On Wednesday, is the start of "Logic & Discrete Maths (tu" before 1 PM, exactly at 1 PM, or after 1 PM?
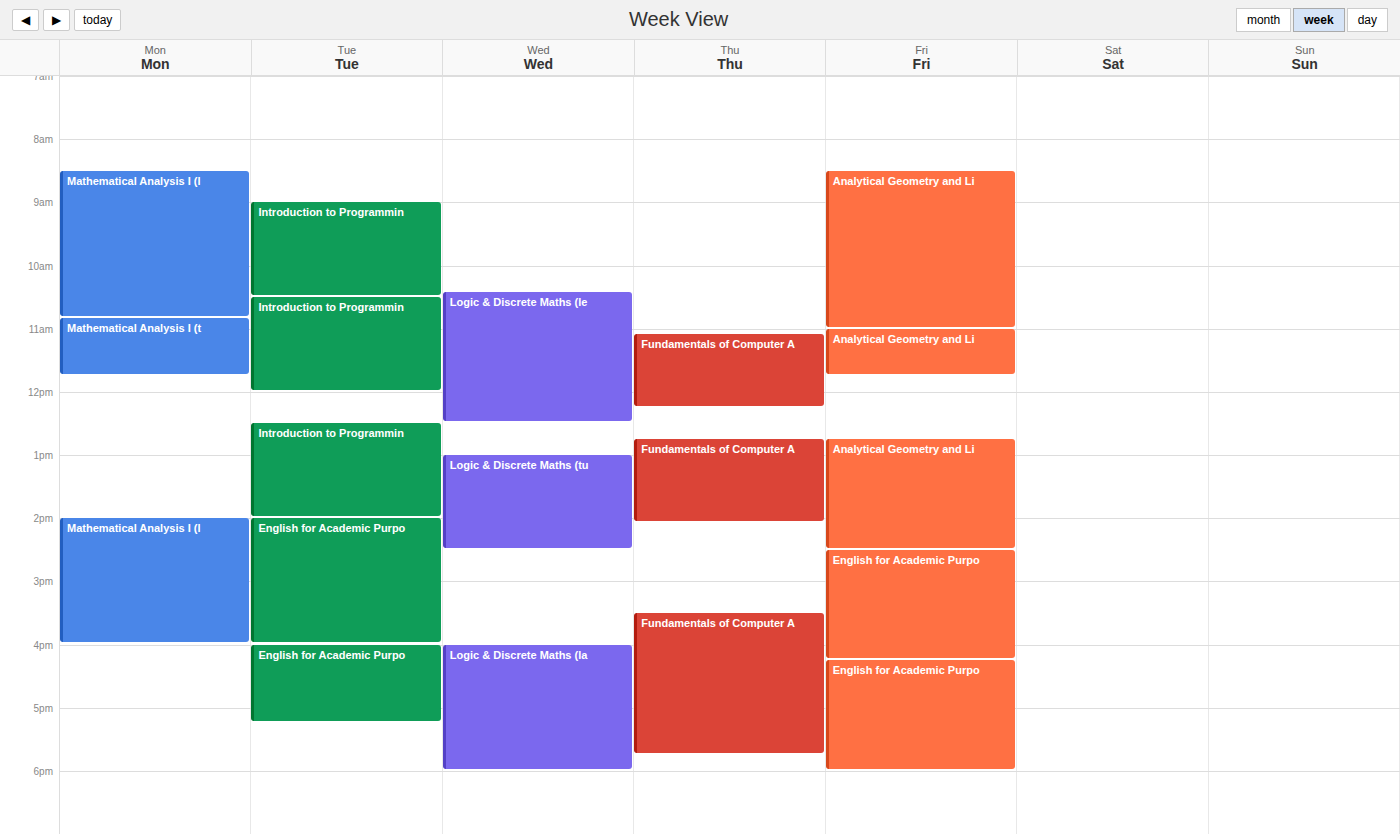
1:00 PM -- exactly at 1 PM, on the 1 PM line.